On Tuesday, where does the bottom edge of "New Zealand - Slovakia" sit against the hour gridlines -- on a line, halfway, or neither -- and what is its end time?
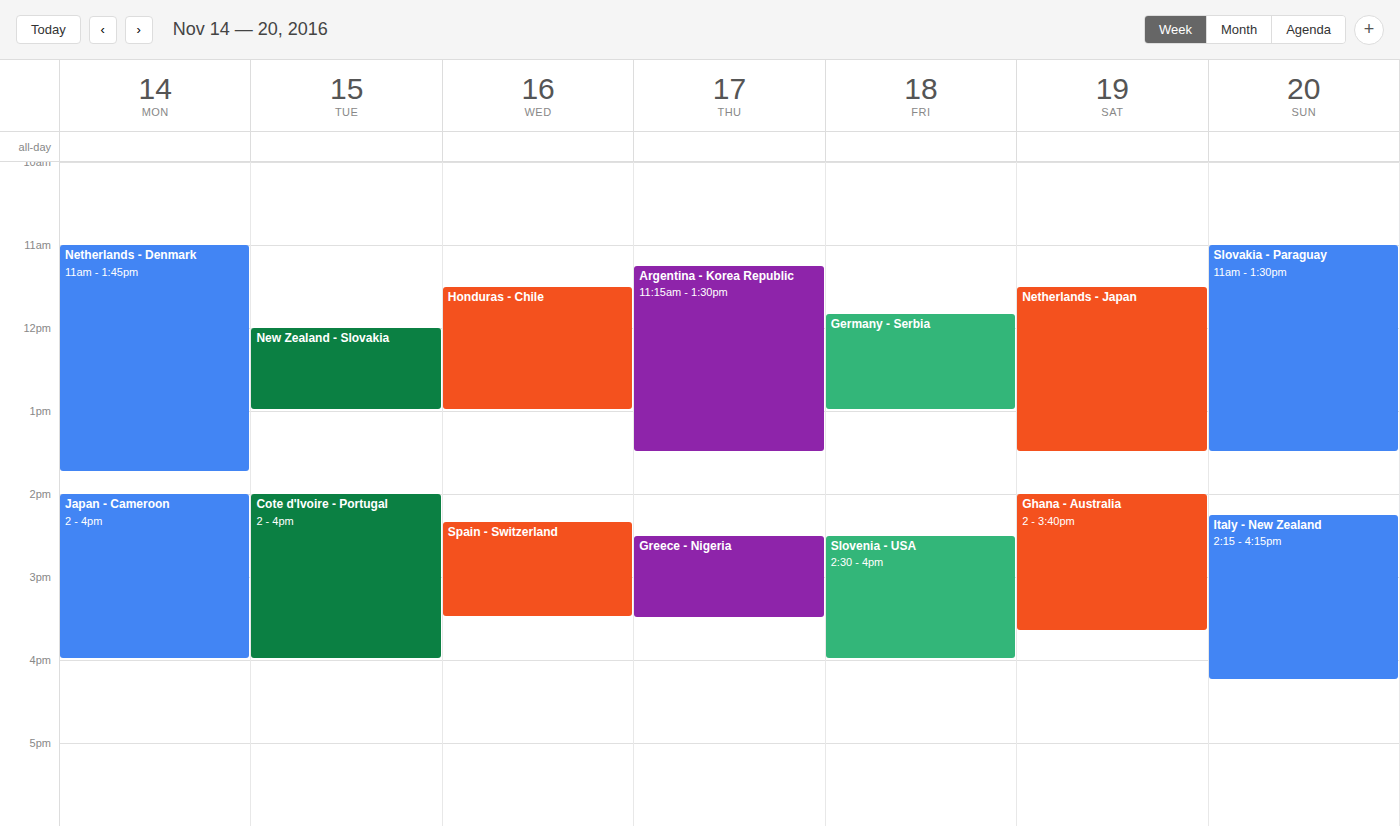
1:00 PM -- exactly on the 1 PM line.